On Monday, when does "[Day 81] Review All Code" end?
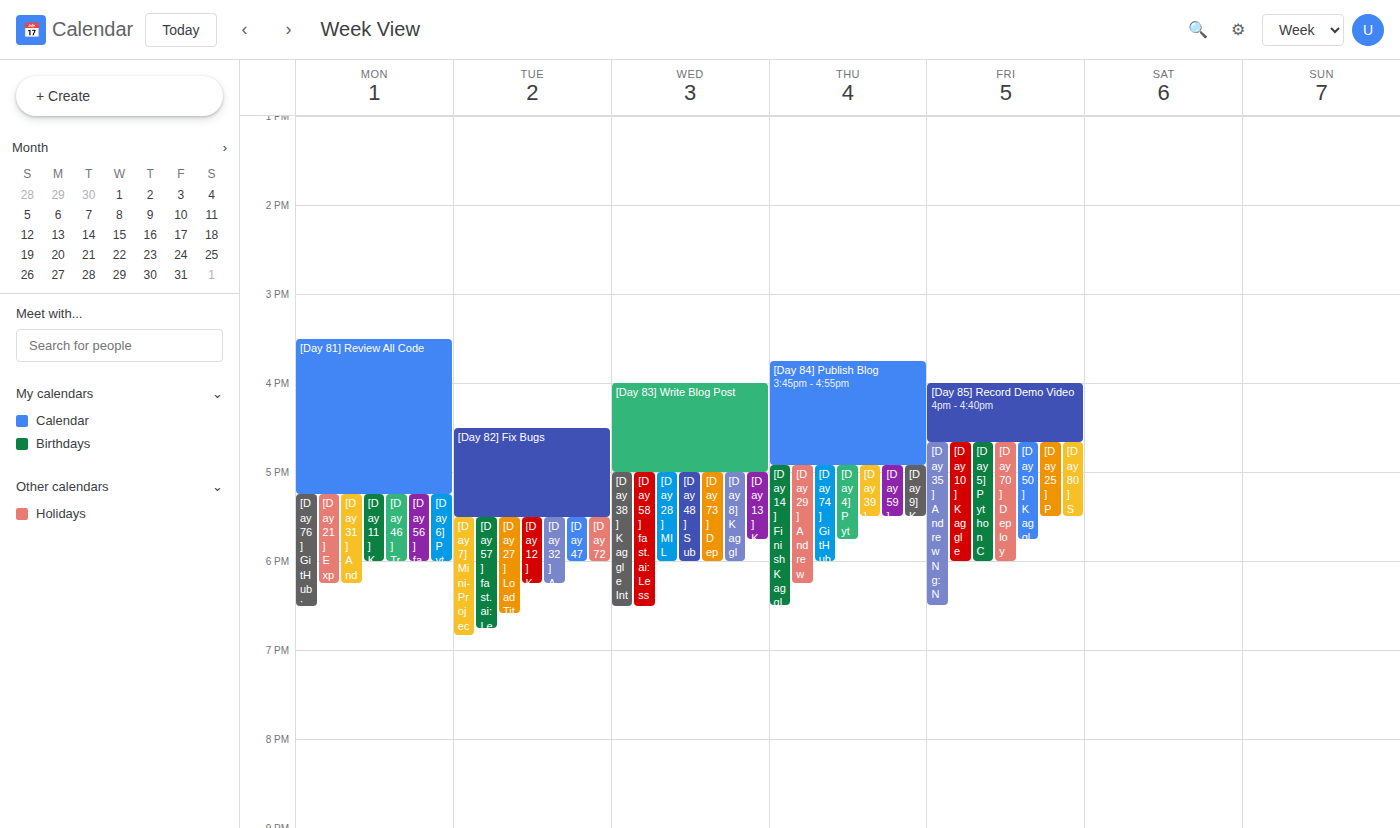
17:15